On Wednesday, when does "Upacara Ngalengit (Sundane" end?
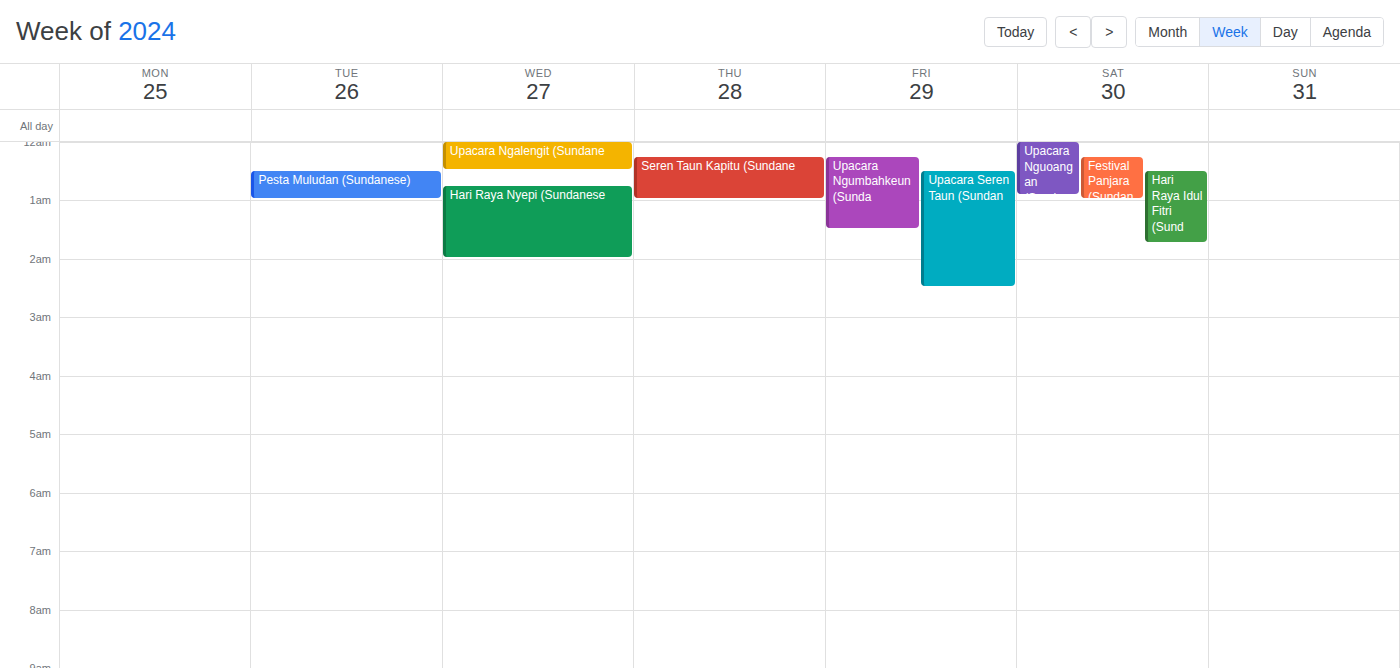
12:30 AM